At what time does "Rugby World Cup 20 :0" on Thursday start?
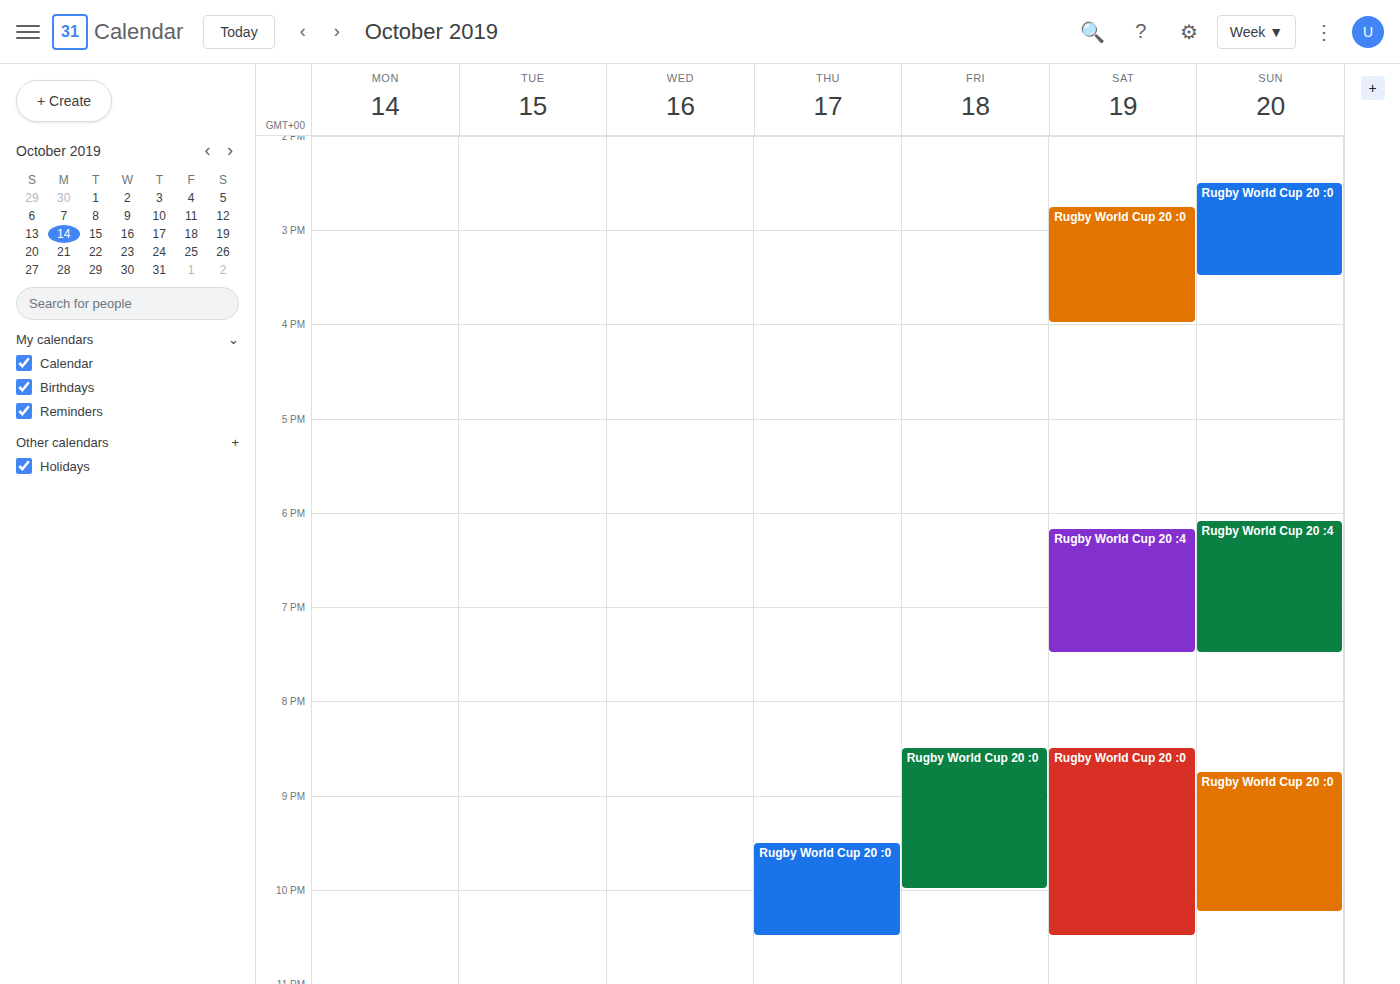
9:30 PM